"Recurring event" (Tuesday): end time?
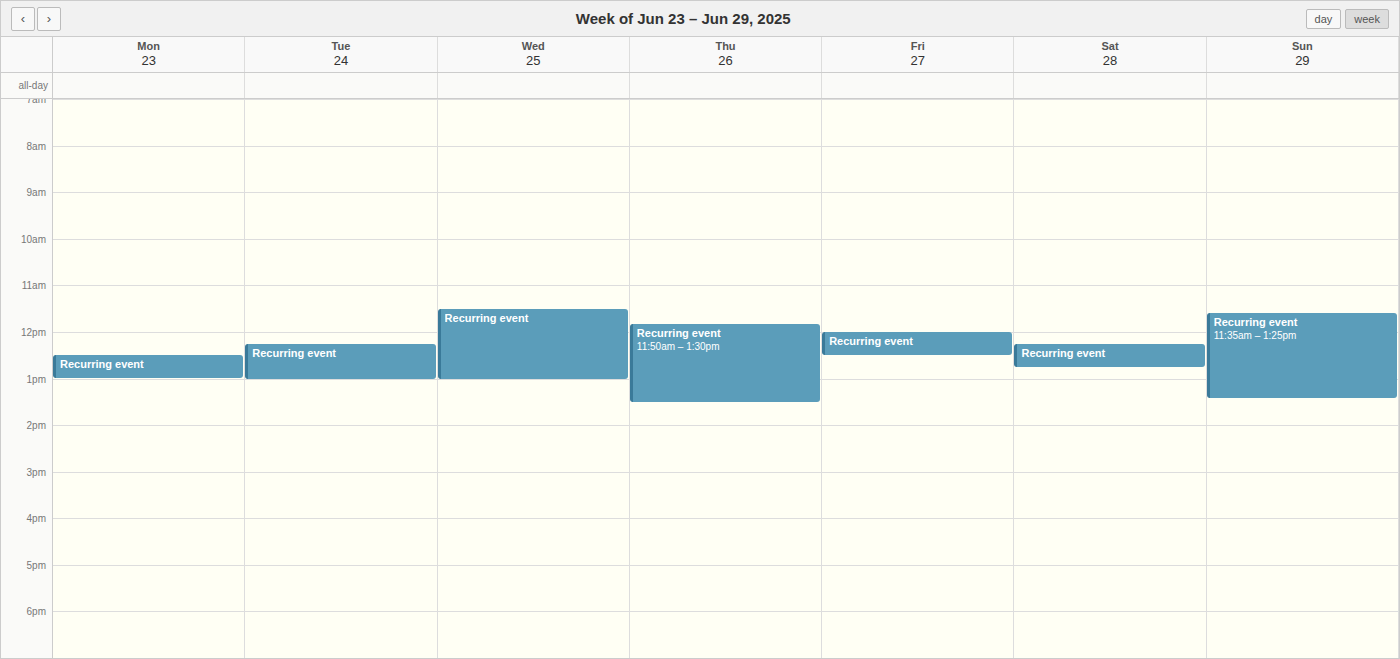
1:00 PM